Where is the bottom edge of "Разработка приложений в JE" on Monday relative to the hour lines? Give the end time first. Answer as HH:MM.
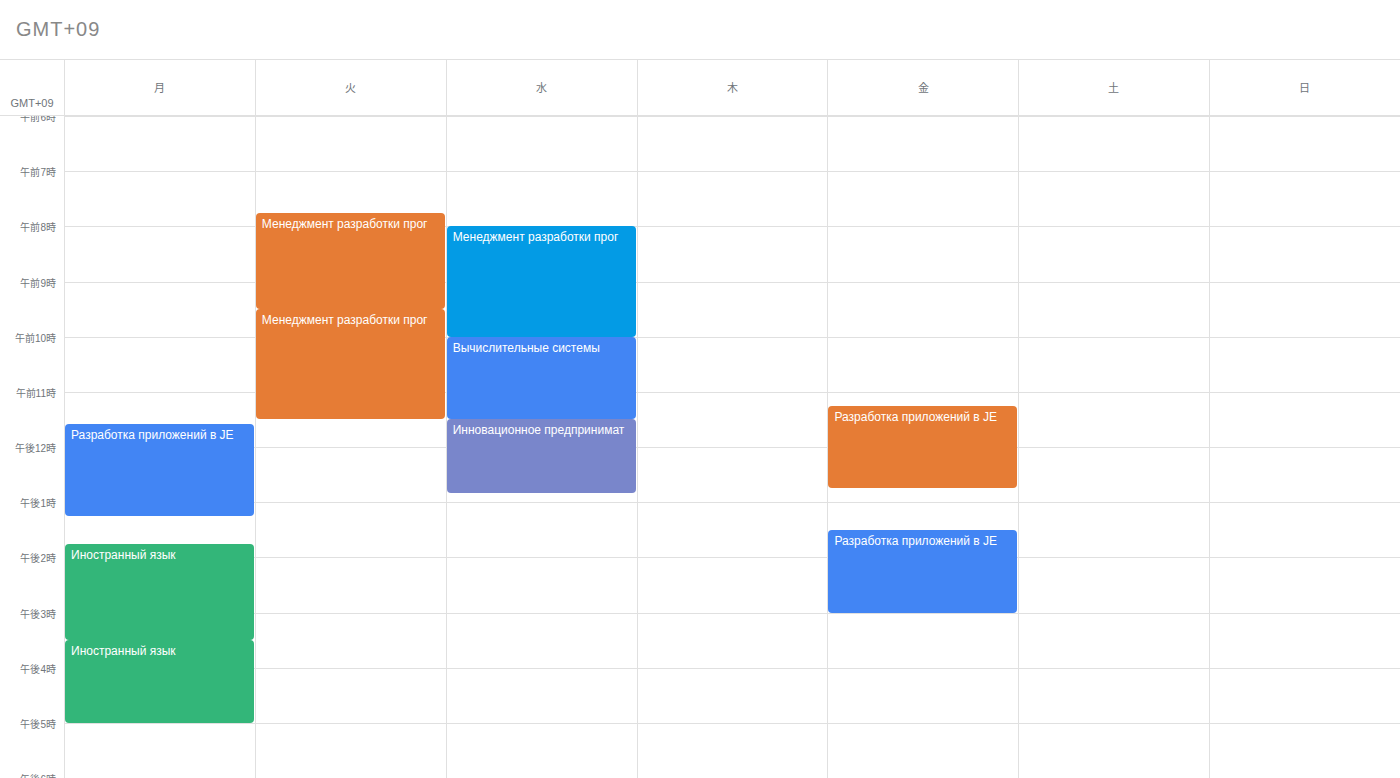
13:15 -- neither: a quarter of the way from the 13:00 line to the 14:00 line.